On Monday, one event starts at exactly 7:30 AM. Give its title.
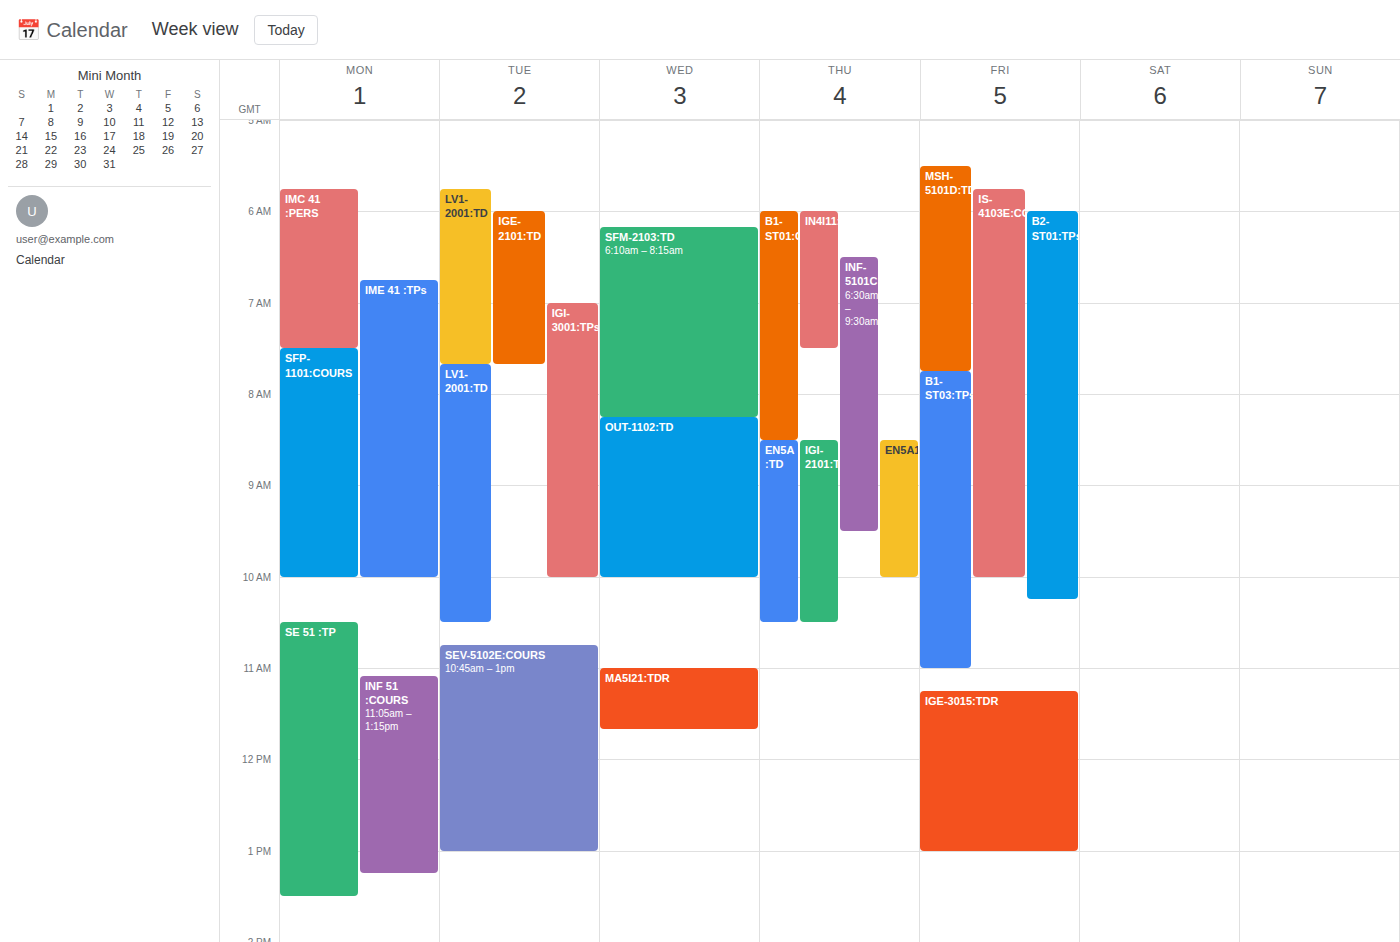
"SFP-1101:COURS"